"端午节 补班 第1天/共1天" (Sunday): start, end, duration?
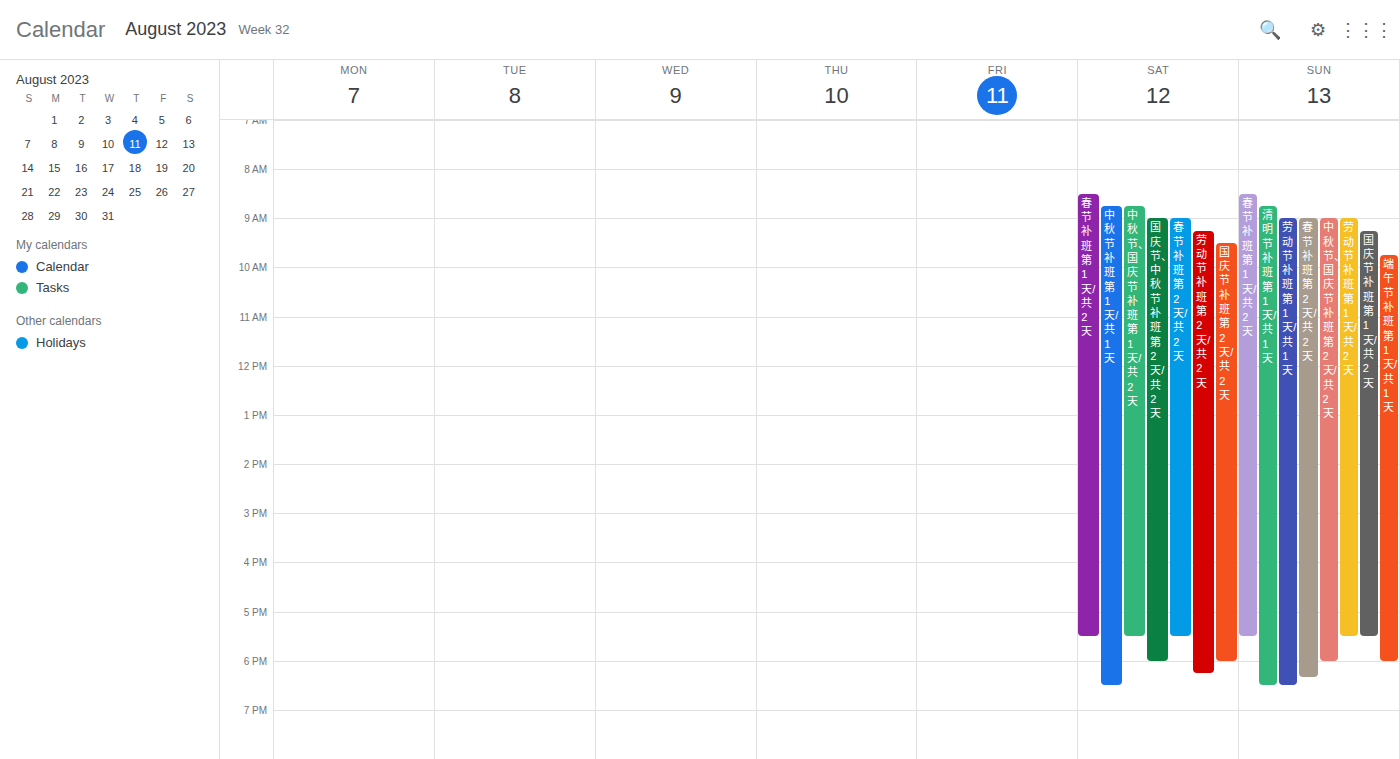
09:45 to 18:00, 8 hours 15 minutes